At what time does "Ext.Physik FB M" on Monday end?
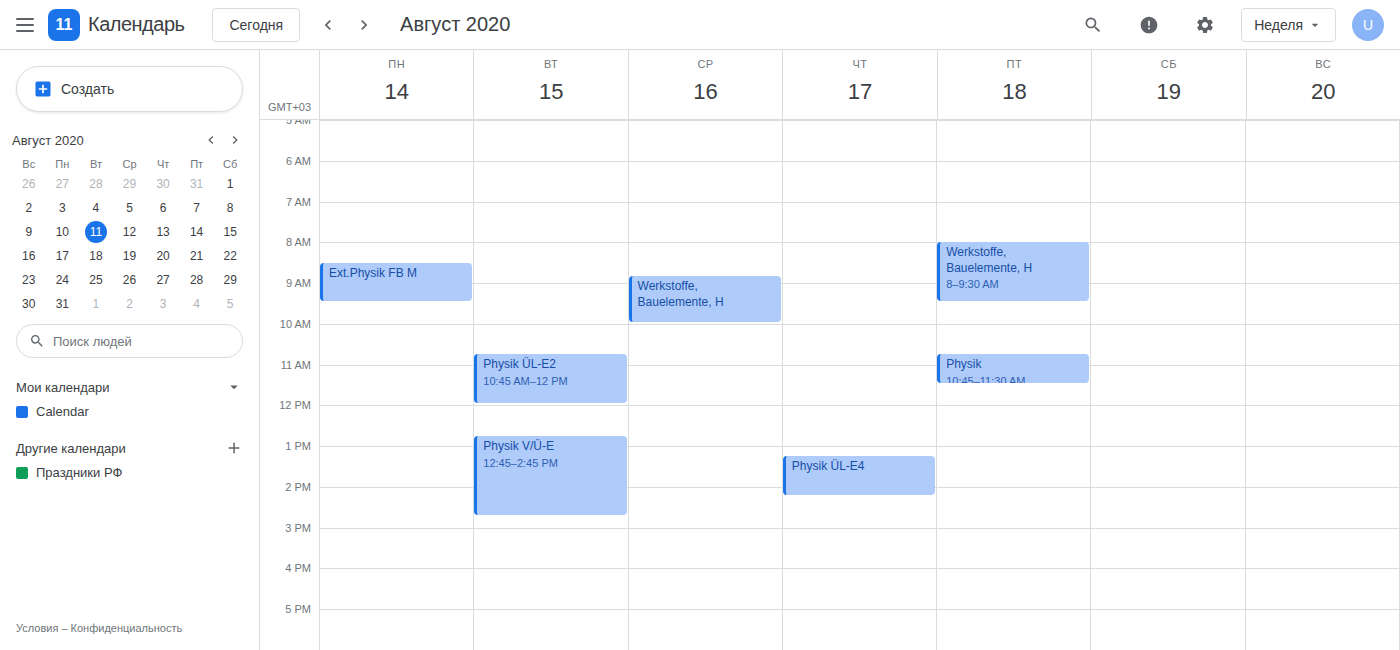
9:30 AM